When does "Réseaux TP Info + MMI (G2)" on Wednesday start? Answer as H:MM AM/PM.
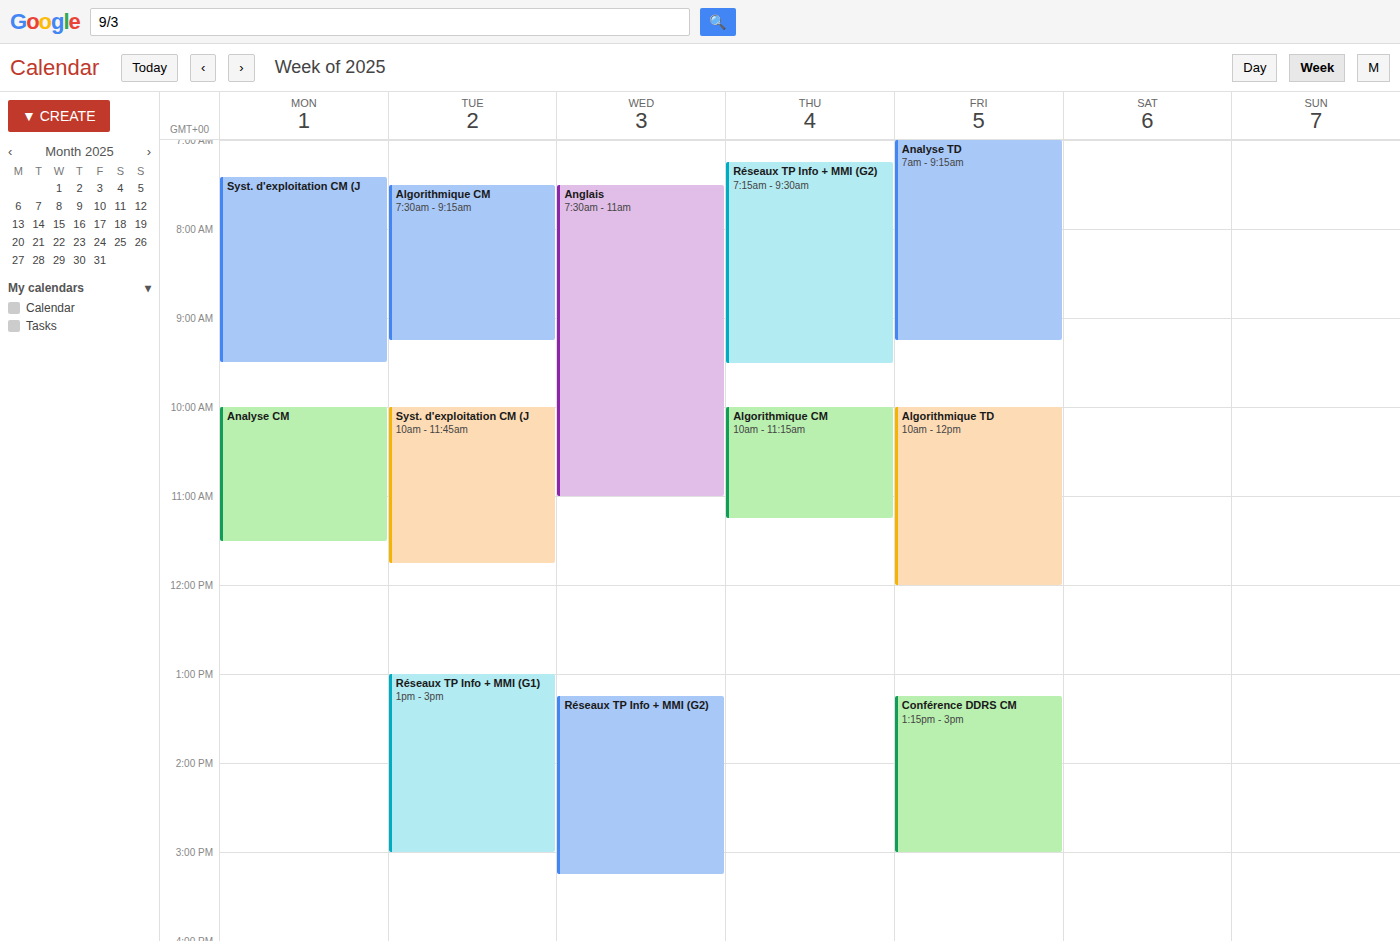
1:15 PM